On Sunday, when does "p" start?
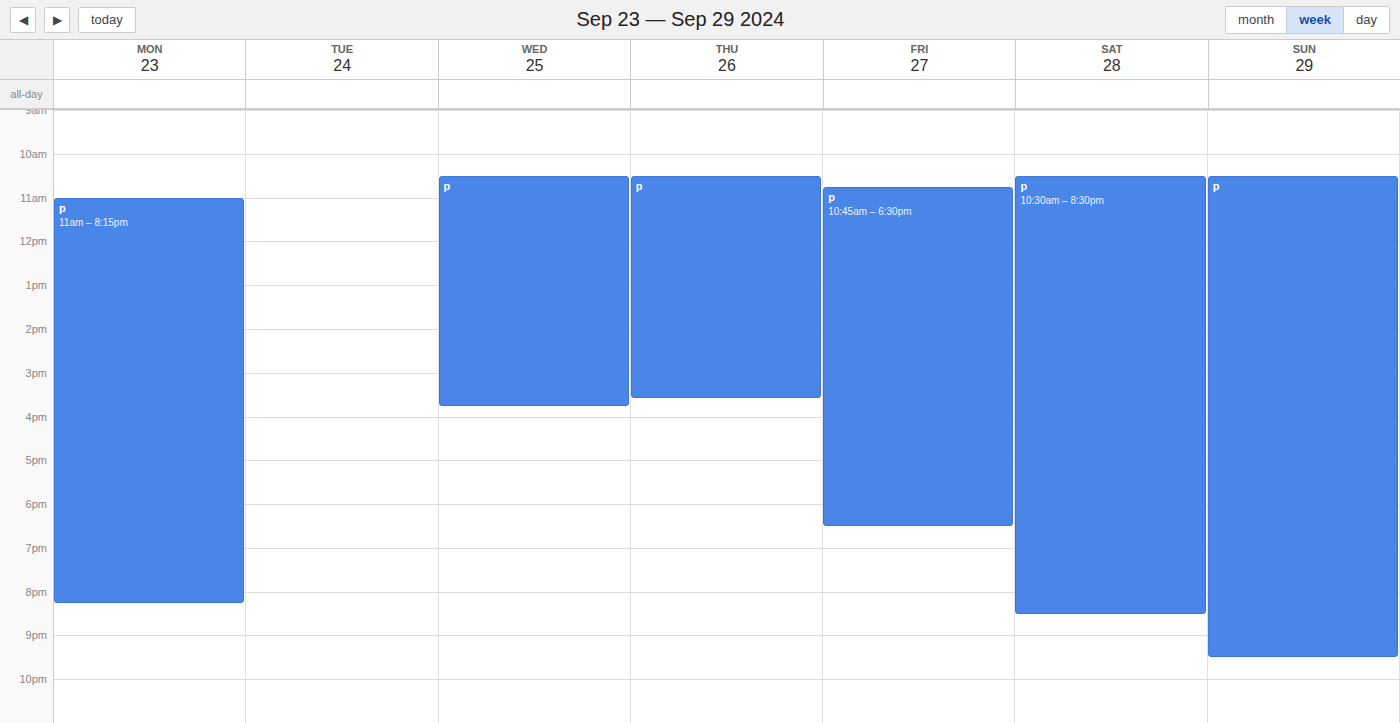
10:30 AM